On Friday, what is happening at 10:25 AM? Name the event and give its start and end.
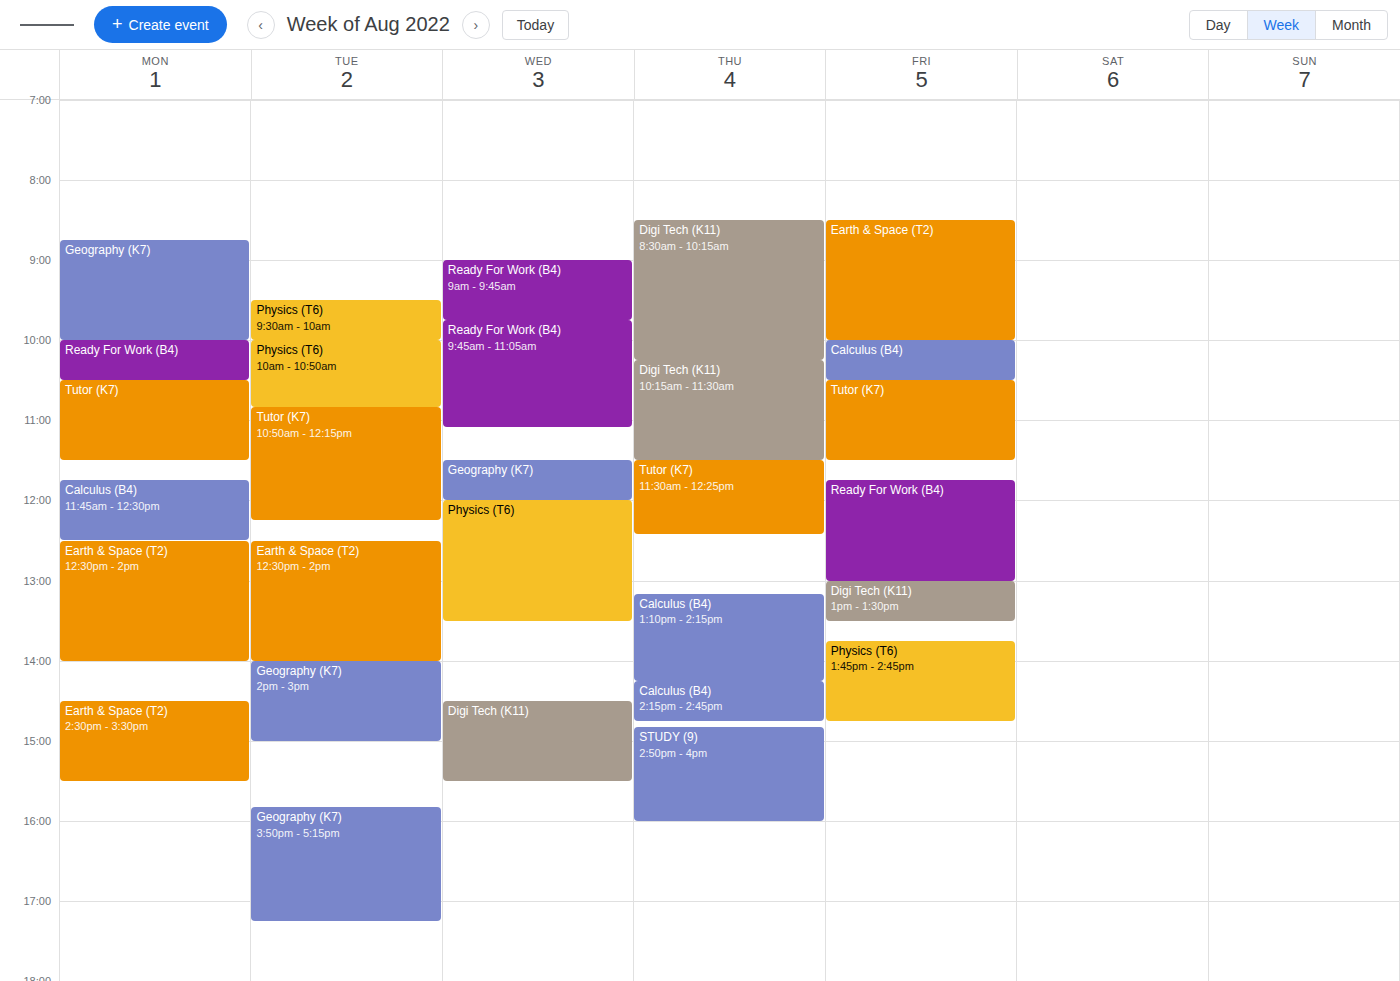
"Calculus (B4)", 10:00 AM to 10:30 AM